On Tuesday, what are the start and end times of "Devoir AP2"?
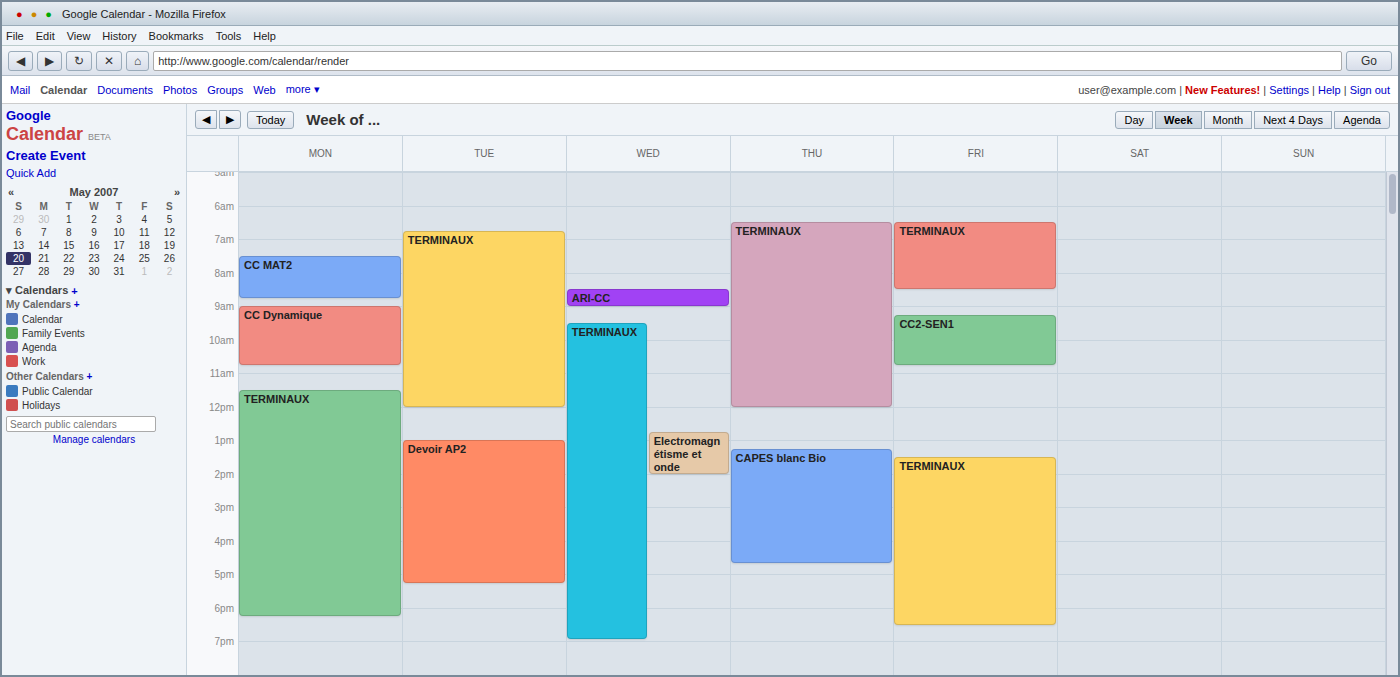
1:00 PM to 5:15 PM